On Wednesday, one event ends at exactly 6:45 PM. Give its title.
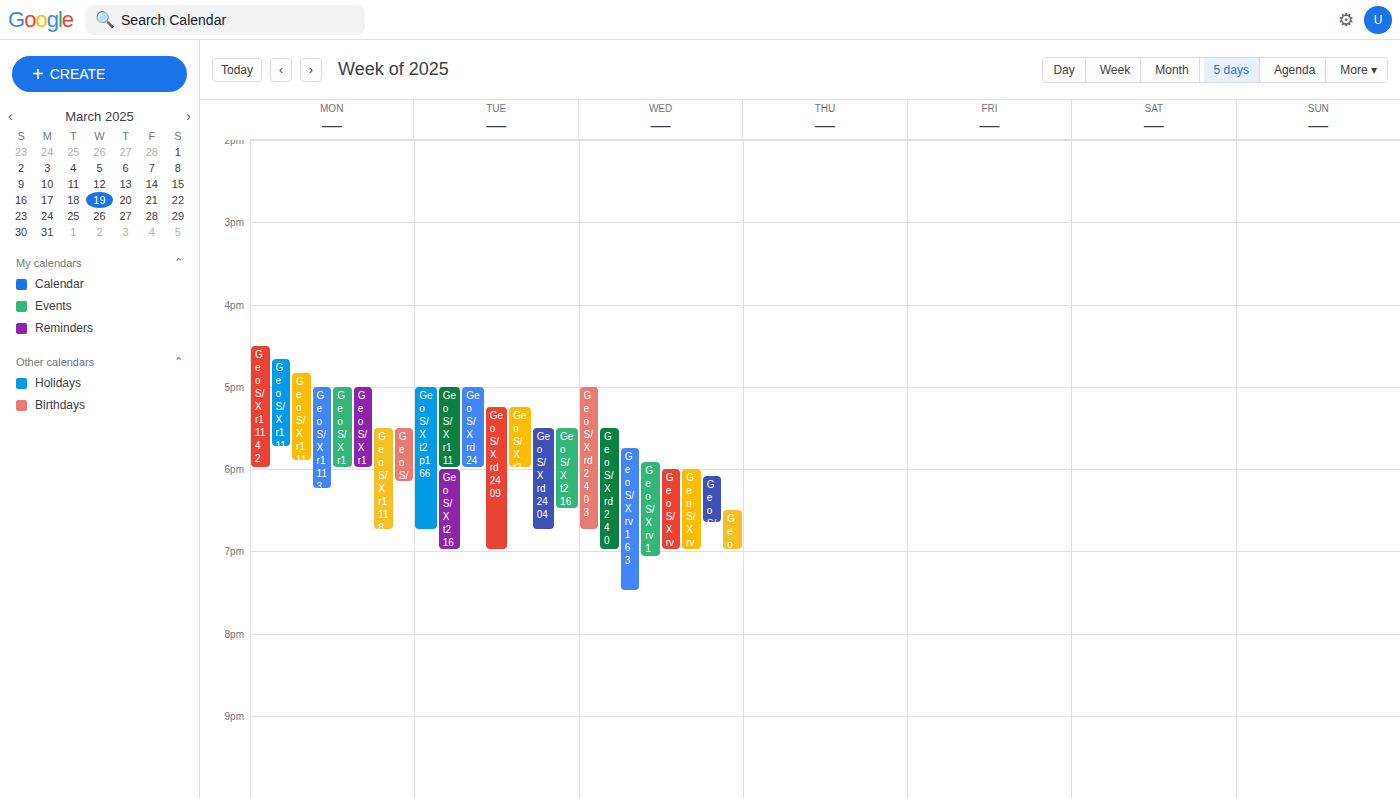
"Geo S/X rd2403"